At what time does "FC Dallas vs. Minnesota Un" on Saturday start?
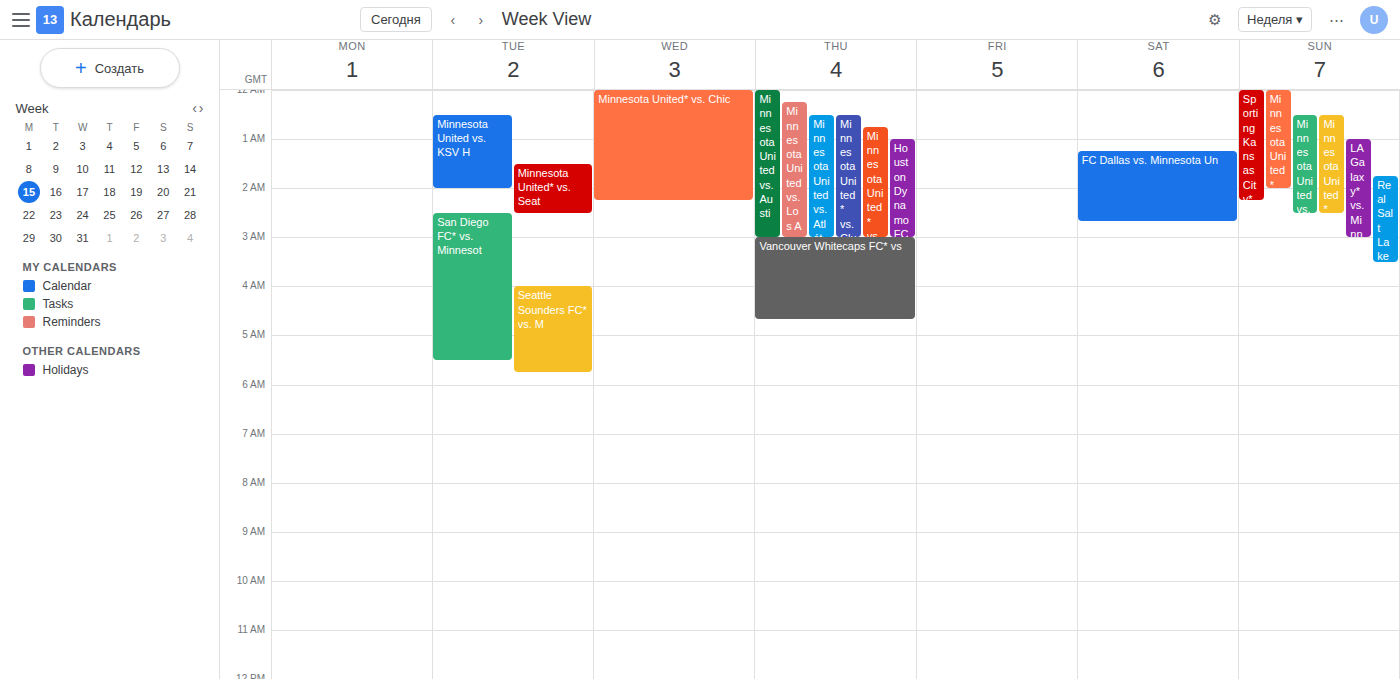
1:15 AM